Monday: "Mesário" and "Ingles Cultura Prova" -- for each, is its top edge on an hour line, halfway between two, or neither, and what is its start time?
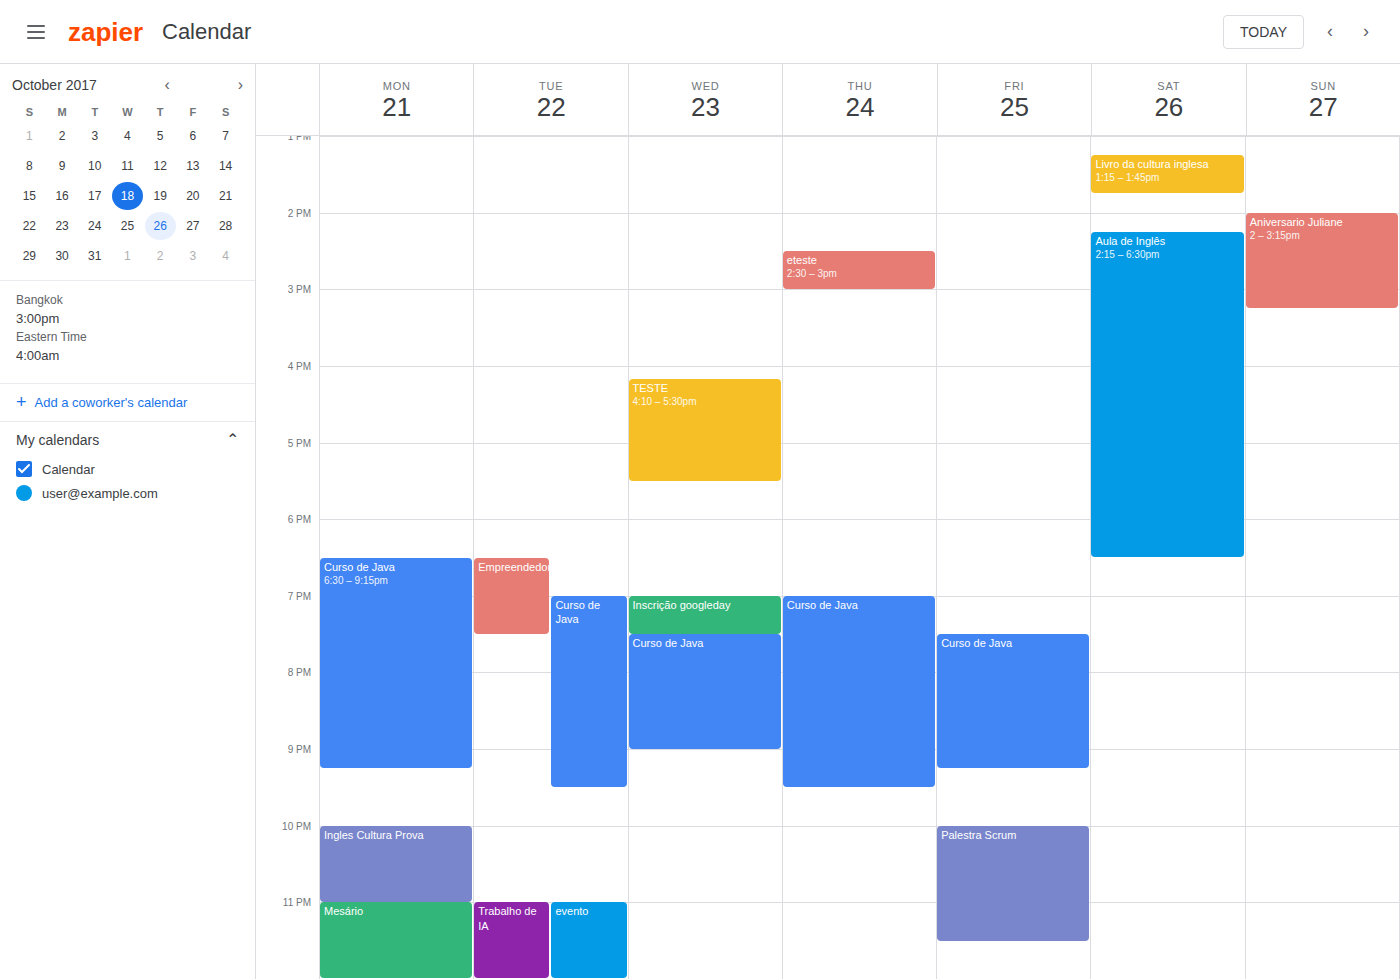
"Mesário": 11:00 PM, exactly on the 11 PM line. "Ingles Cultura Prova": 10:00 PM, exactly on the 10 PM line.